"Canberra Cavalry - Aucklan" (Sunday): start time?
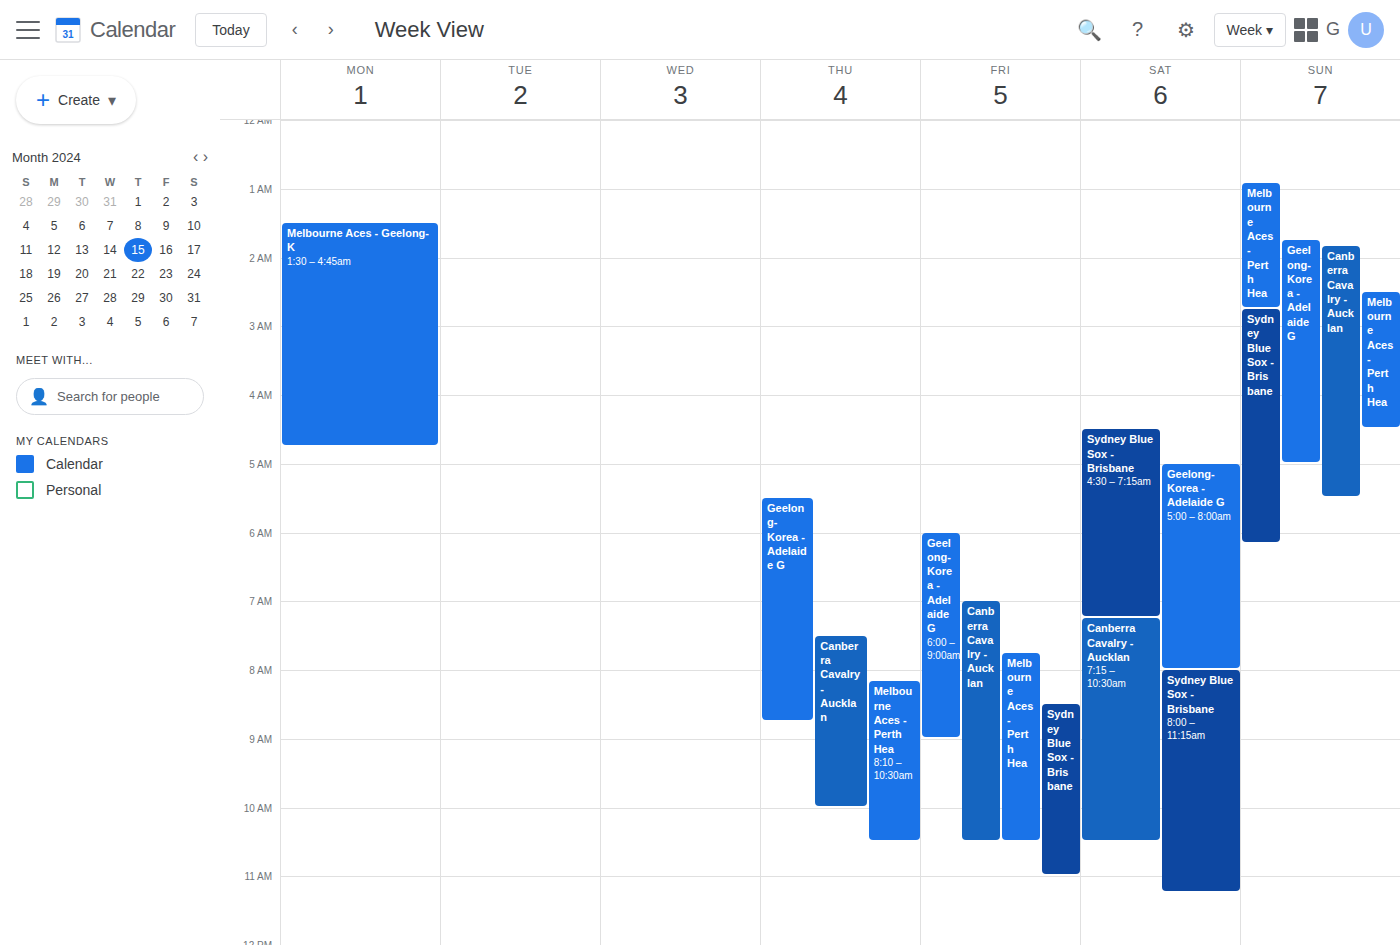
01:50